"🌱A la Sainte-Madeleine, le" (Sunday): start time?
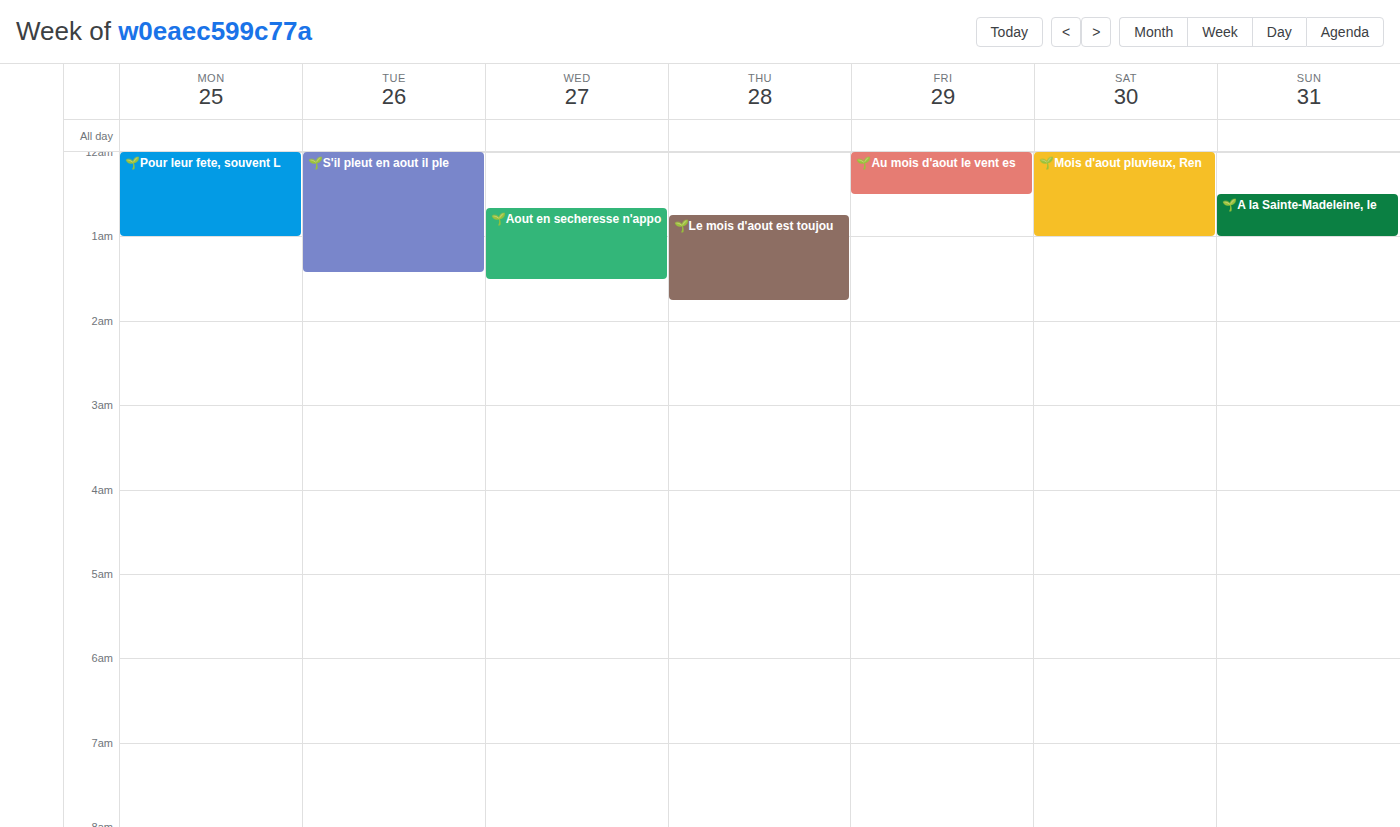
12:30 AM